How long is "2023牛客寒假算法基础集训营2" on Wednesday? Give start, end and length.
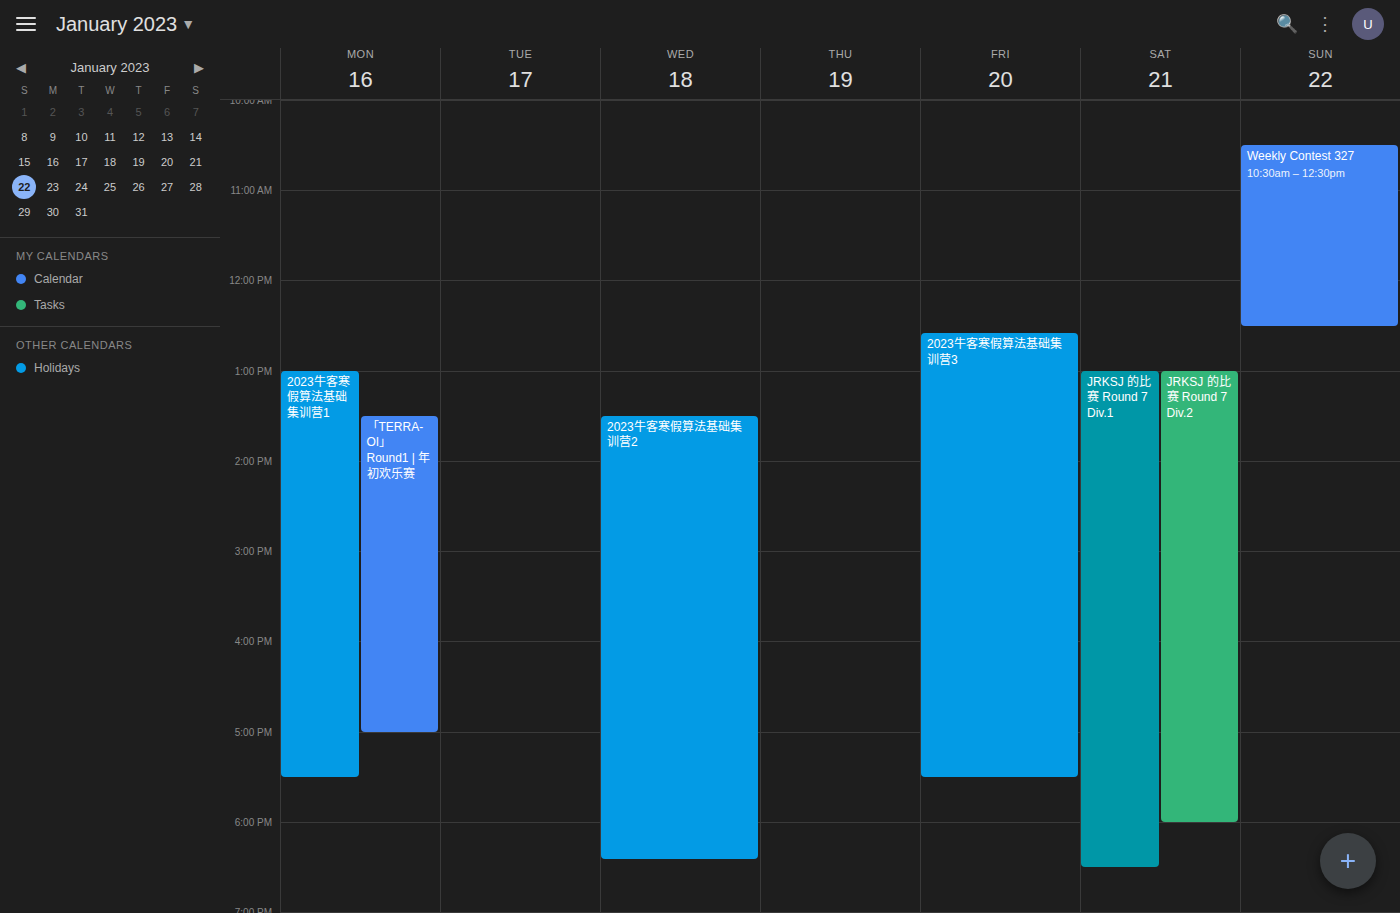
1:30 PM to 6:25 PM, 4 hours 55 minutes